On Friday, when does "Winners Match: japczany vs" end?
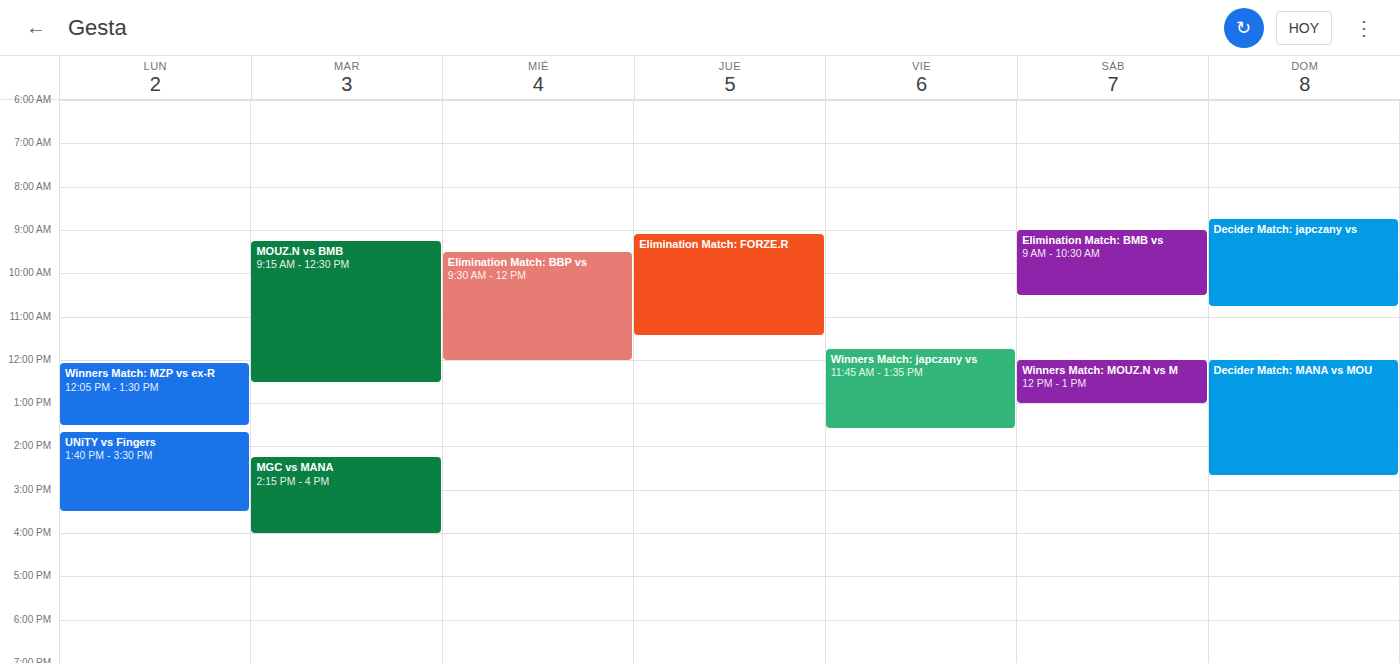
13:35